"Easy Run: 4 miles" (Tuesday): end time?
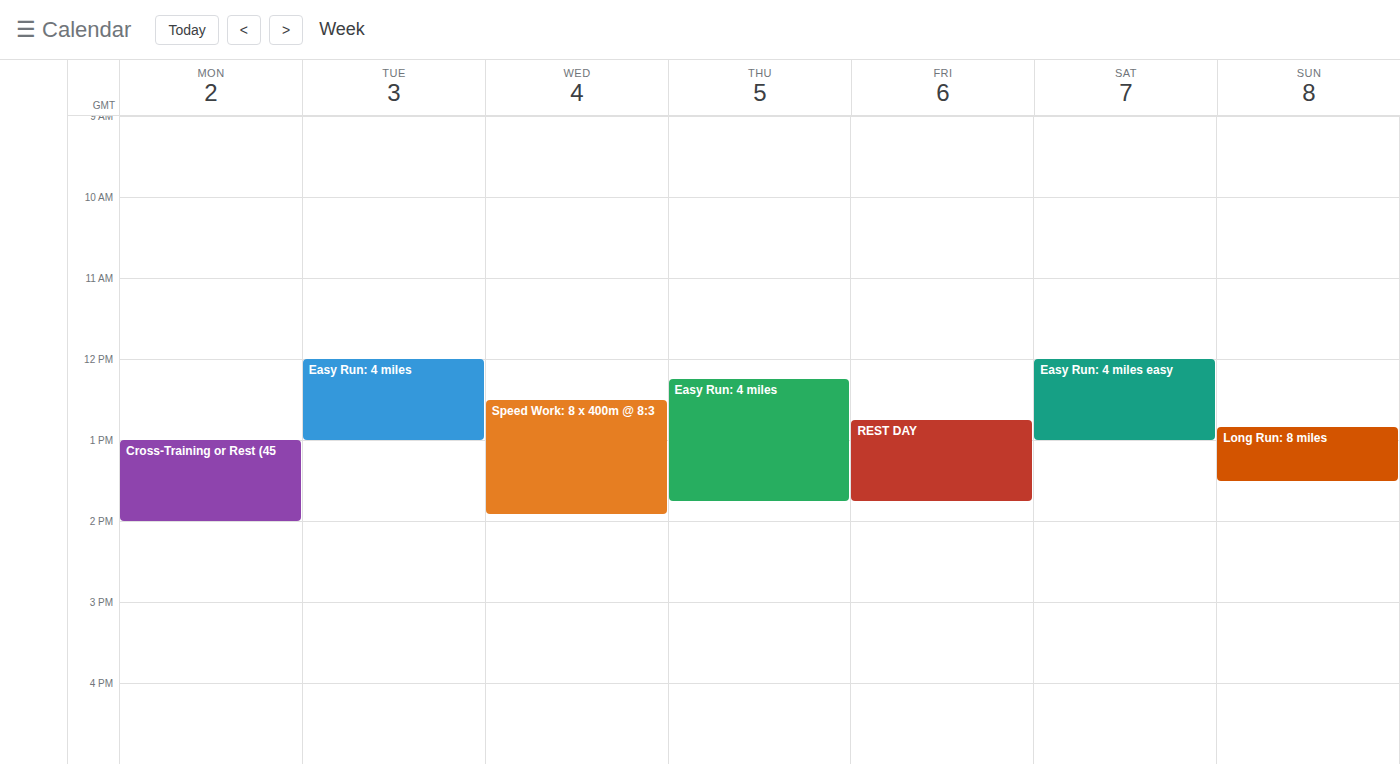
1:00 PM